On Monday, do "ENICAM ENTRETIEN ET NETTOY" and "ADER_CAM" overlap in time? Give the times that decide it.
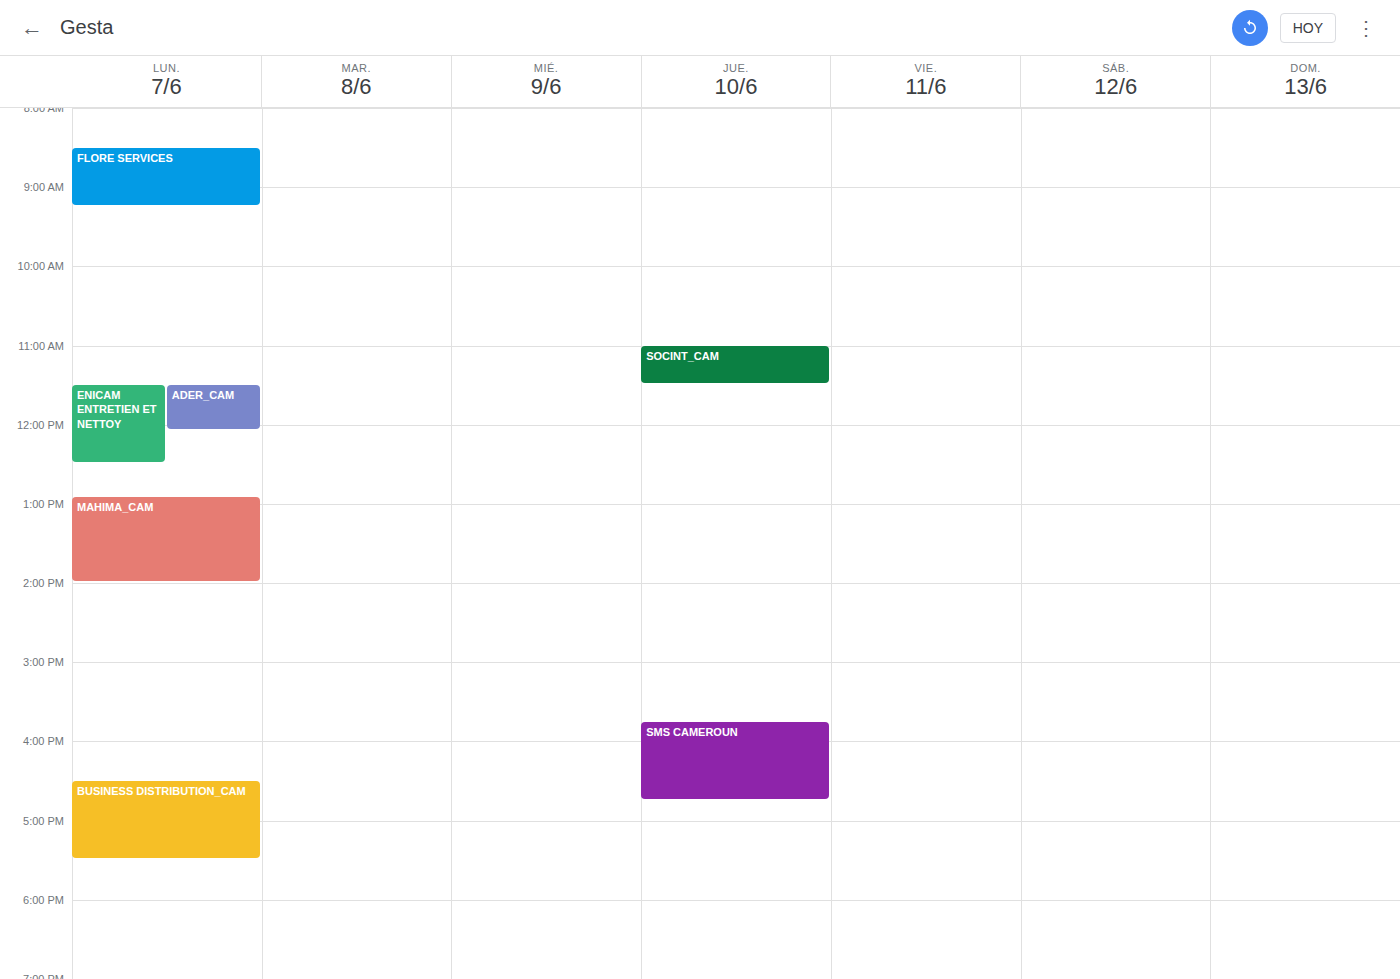
"ADER_CAM" runs 11:30 AM to 12:05 PM, inside "ENICAM ENTRETIEN ET NETTOY" -- they overlap.